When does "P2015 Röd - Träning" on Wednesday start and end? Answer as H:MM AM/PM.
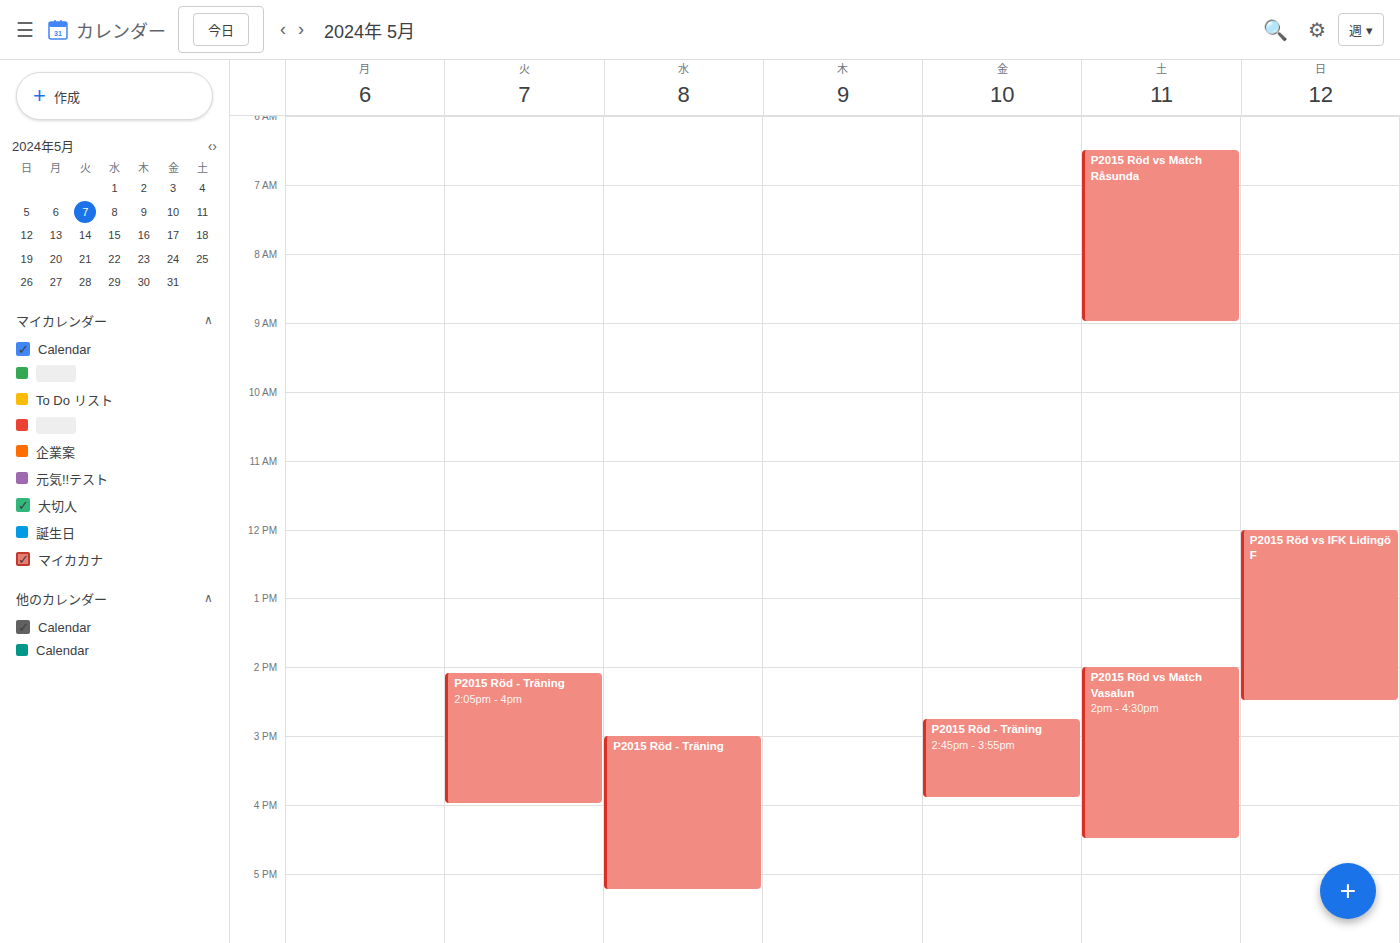
3:00 PM to 5:15 PM